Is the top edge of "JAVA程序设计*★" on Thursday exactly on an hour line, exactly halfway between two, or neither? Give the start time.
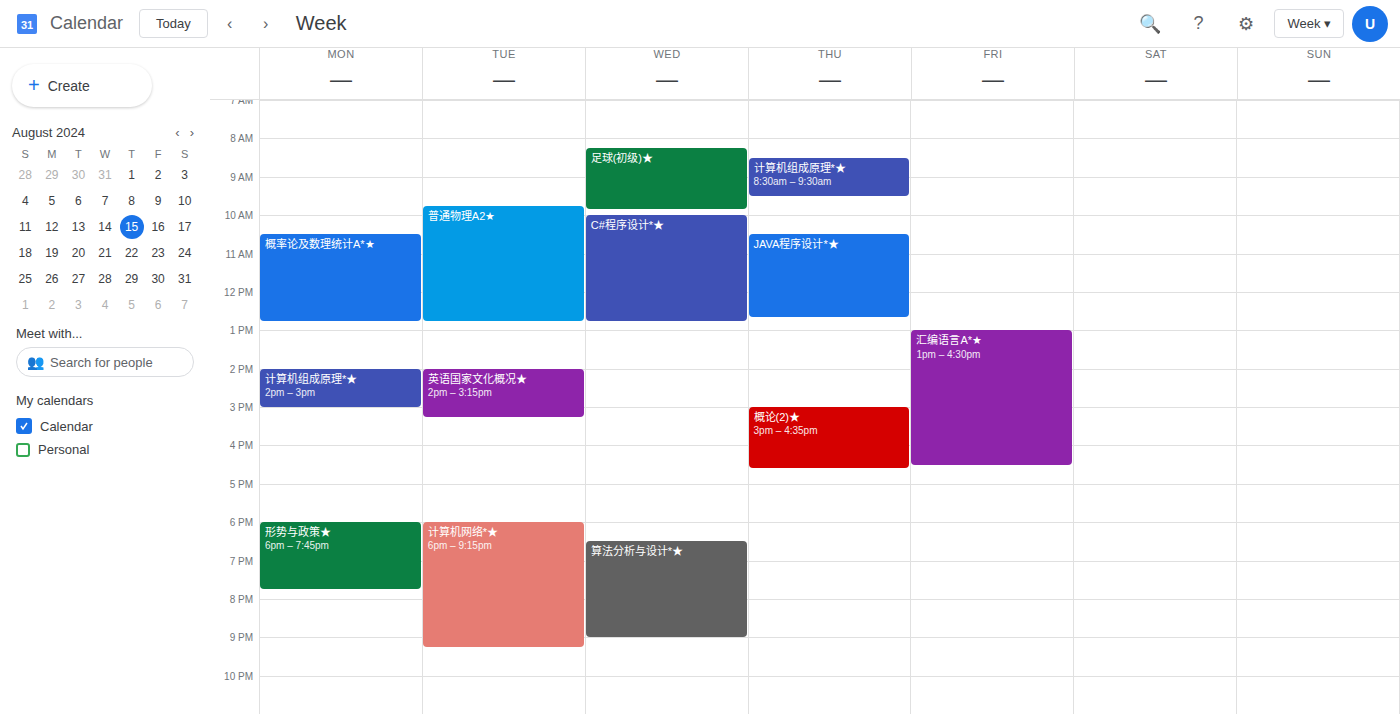
10:30 AM -- halfway between the 10 AM and 11 AM lines.